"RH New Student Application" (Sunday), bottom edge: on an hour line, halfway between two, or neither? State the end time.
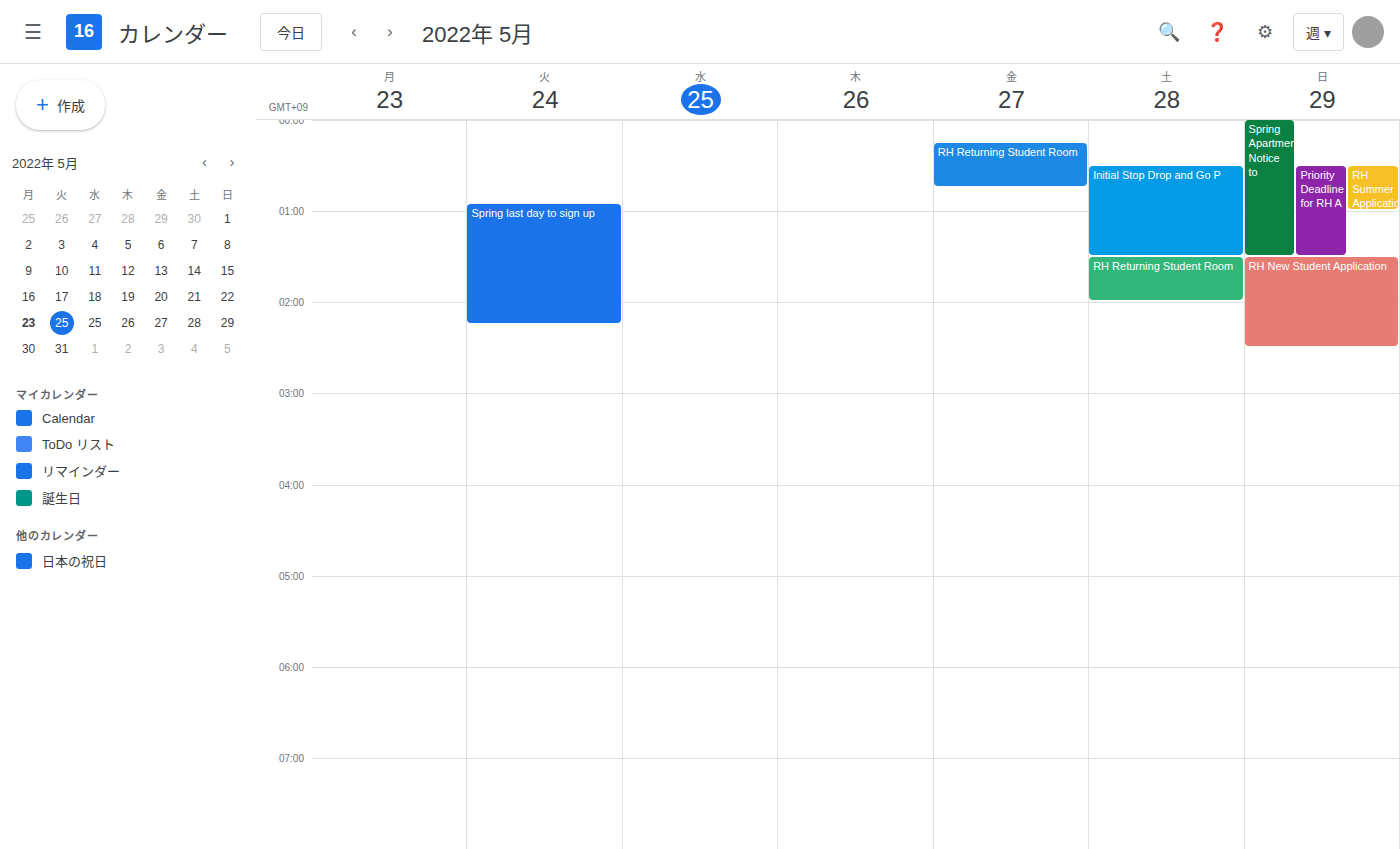
2:30 AM -- halfway between the 2 AM and 3 AM lines.